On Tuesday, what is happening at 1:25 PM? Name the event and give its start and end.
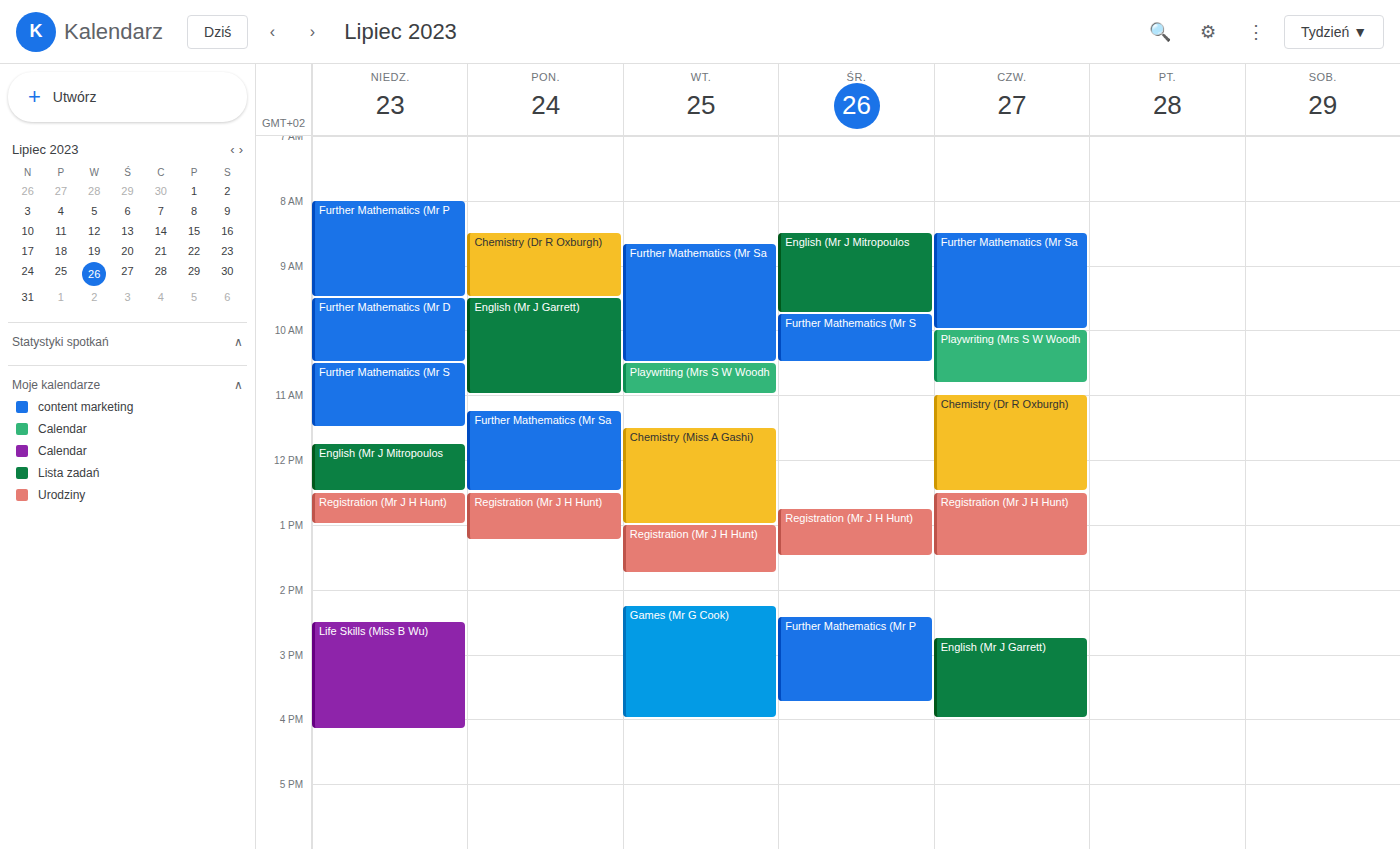
"Registration (Mr J H Hunt)", 1:00 PM to 1:45 PM